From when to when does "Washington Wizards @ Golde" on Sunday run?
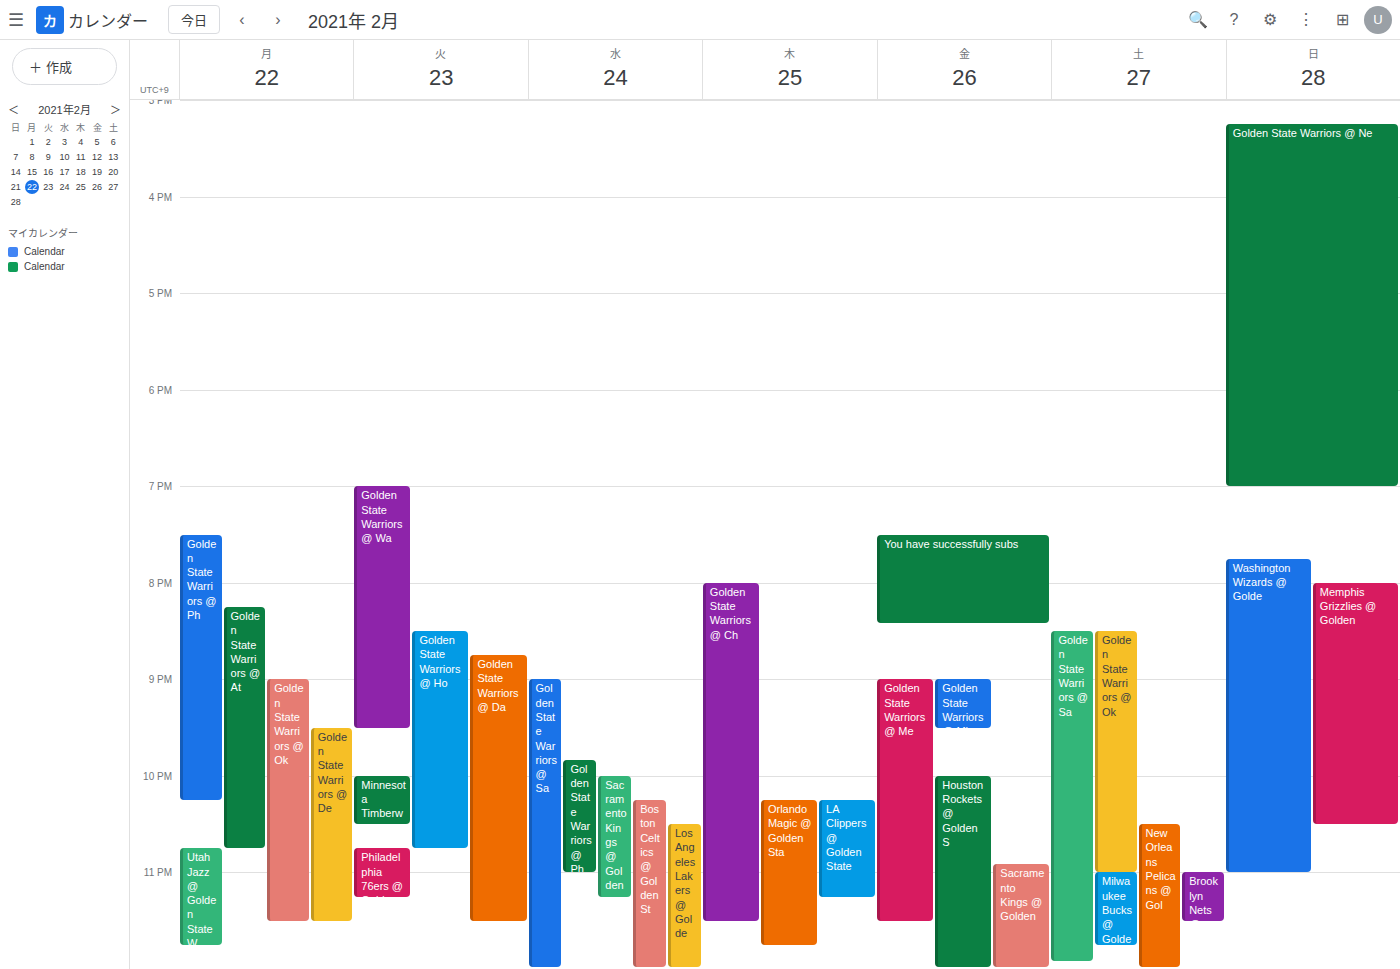
7:45 PM to 11:00 PM